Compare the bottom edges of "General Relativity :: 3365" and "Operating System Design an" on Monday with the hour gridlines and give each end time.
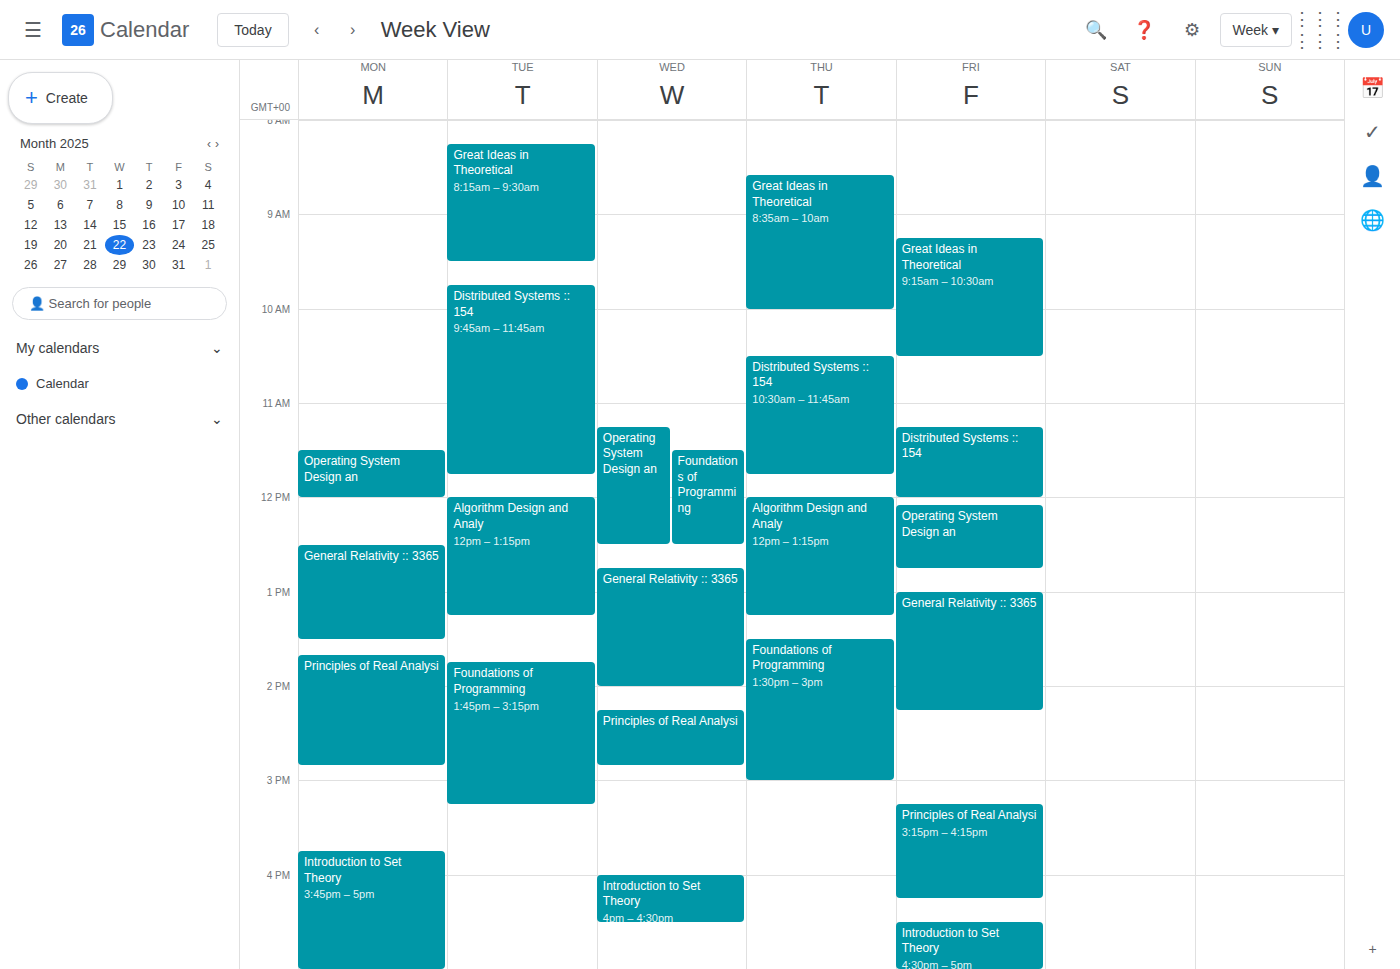
"General Relativity :: 3365": 1:30 PM, halfway between the 1 PM and 2 PM lines. "Operating System Design an": 12:00 PM, exactly on the 12 PM line.